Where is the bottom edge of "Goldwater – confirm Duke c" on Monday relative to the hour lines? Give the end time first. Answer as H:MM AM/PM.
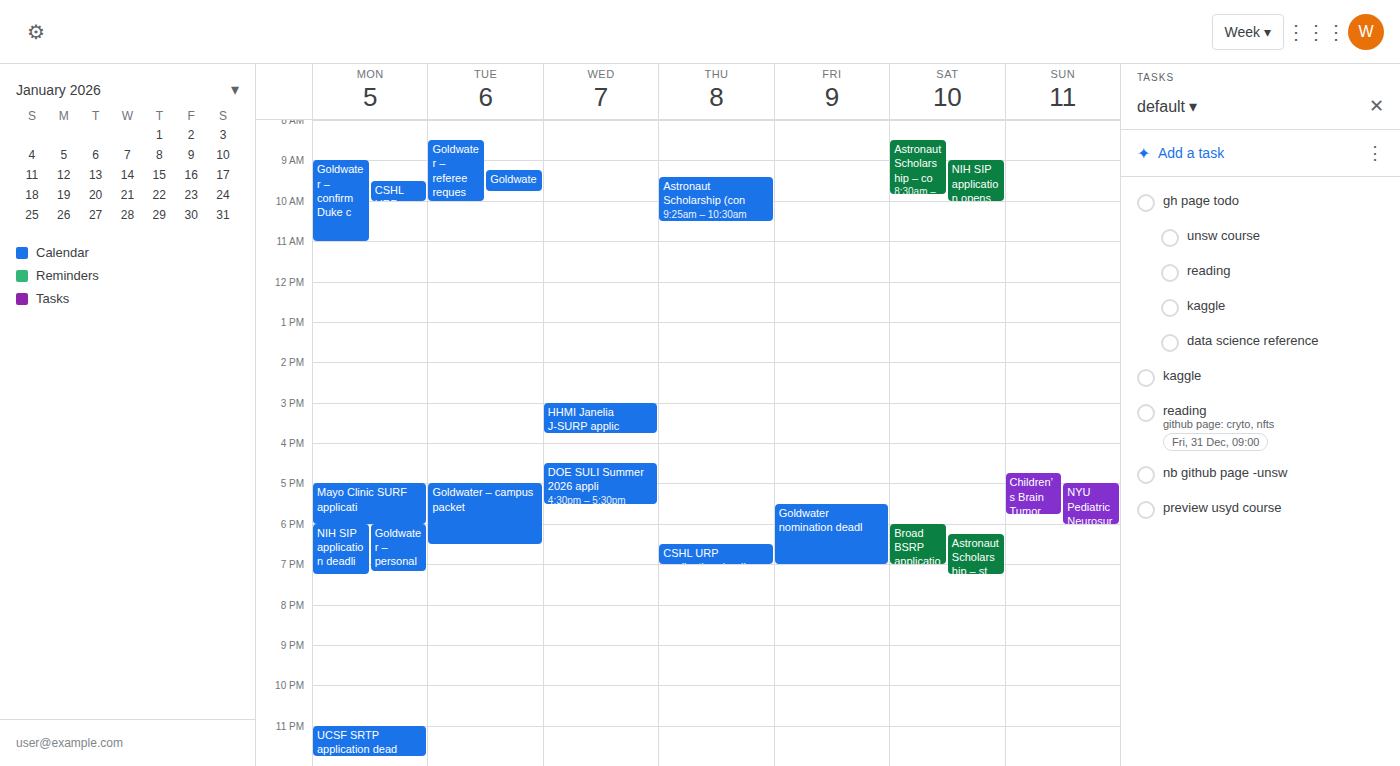
11:00 AM -- exactly on the 11 AM line.